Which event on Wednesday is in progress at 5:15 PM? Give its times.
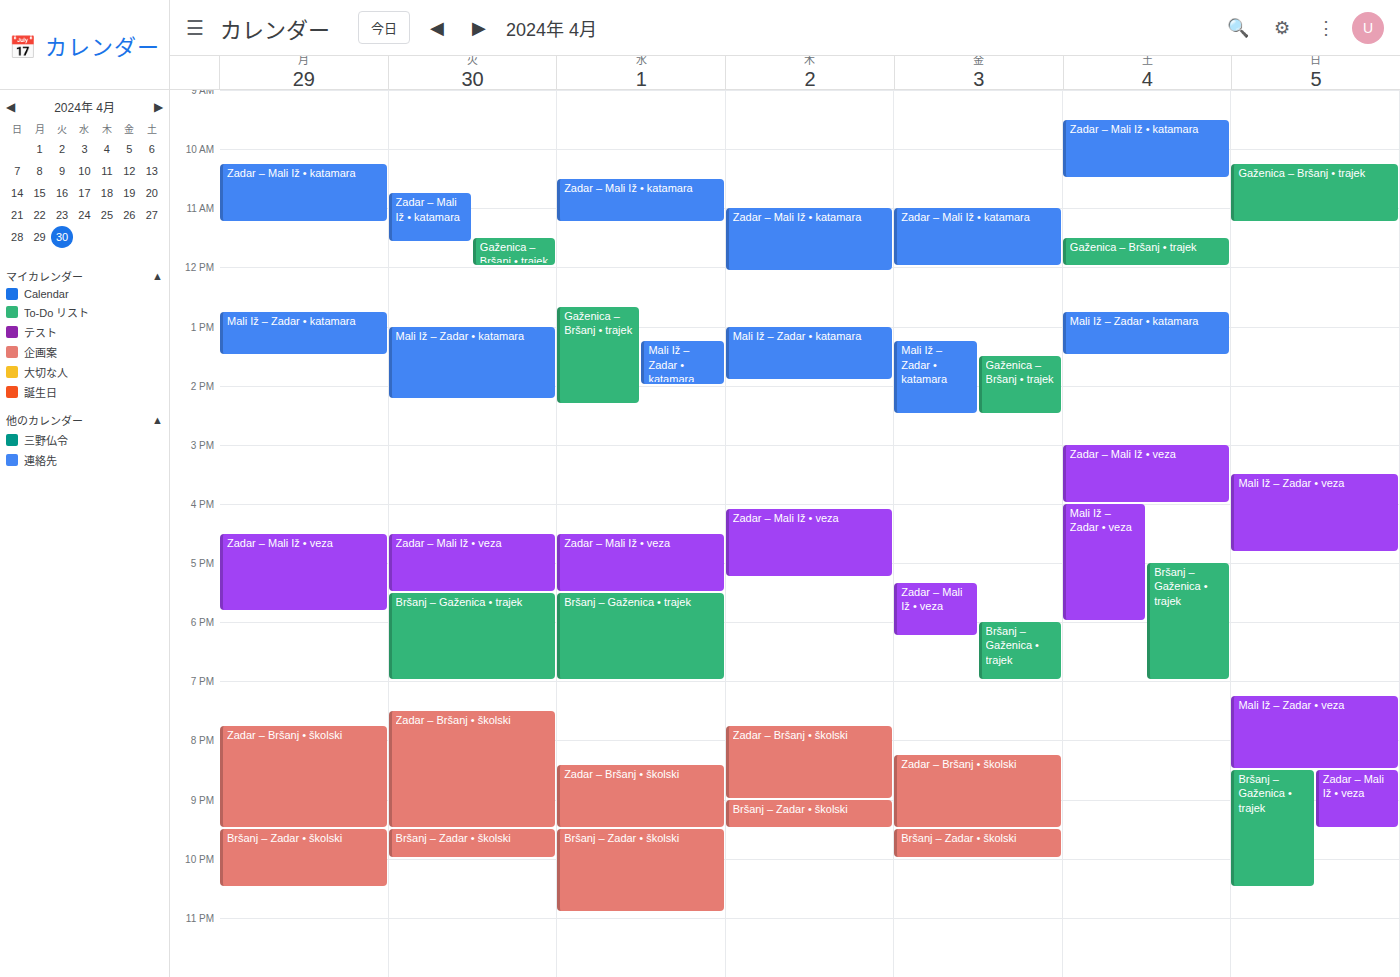
"Zadar – Mali Iž • veza", 4:30 PM to 5:30 PM